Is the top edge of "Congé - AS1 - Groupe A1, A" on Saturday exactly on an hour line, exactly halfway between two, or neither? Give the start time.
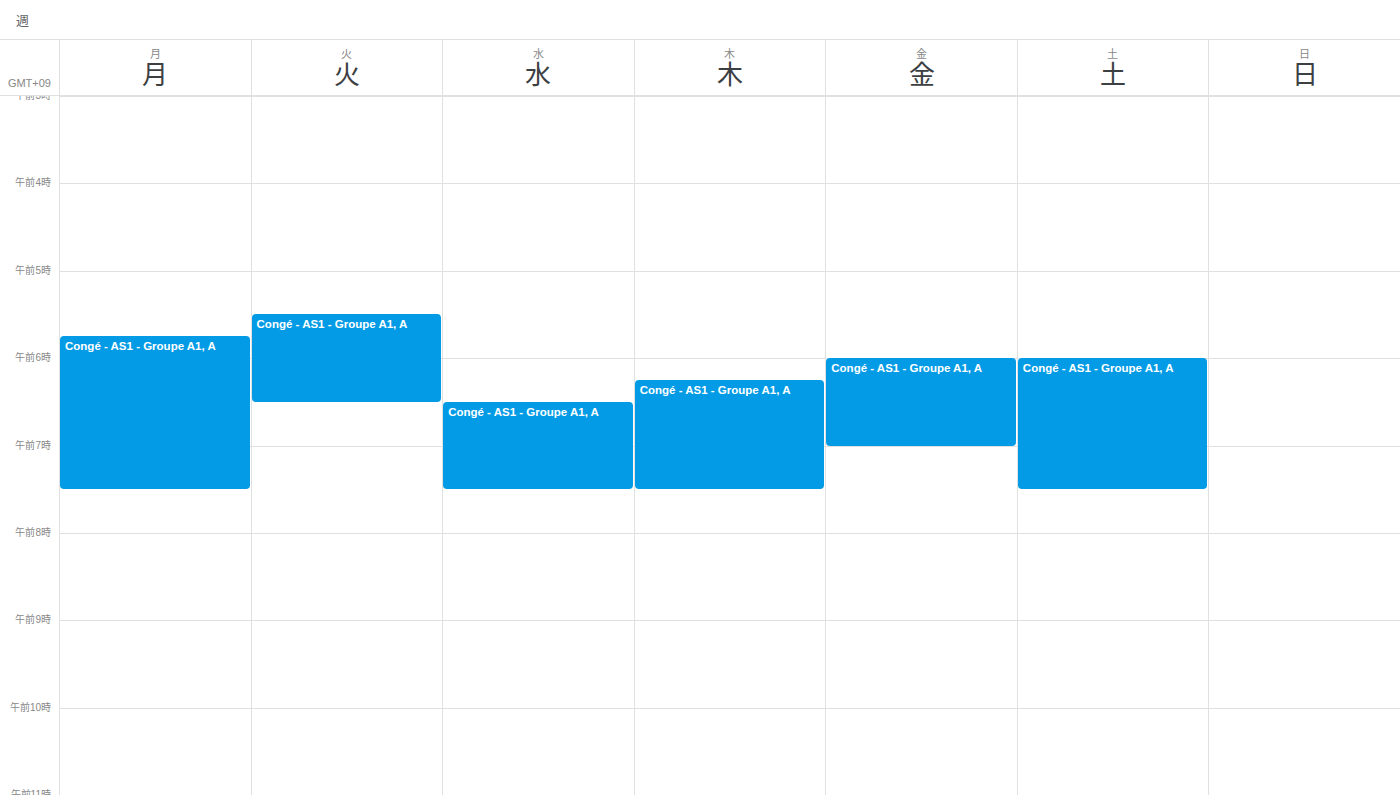
6:00 AM -- exactly on the 6 AM line.